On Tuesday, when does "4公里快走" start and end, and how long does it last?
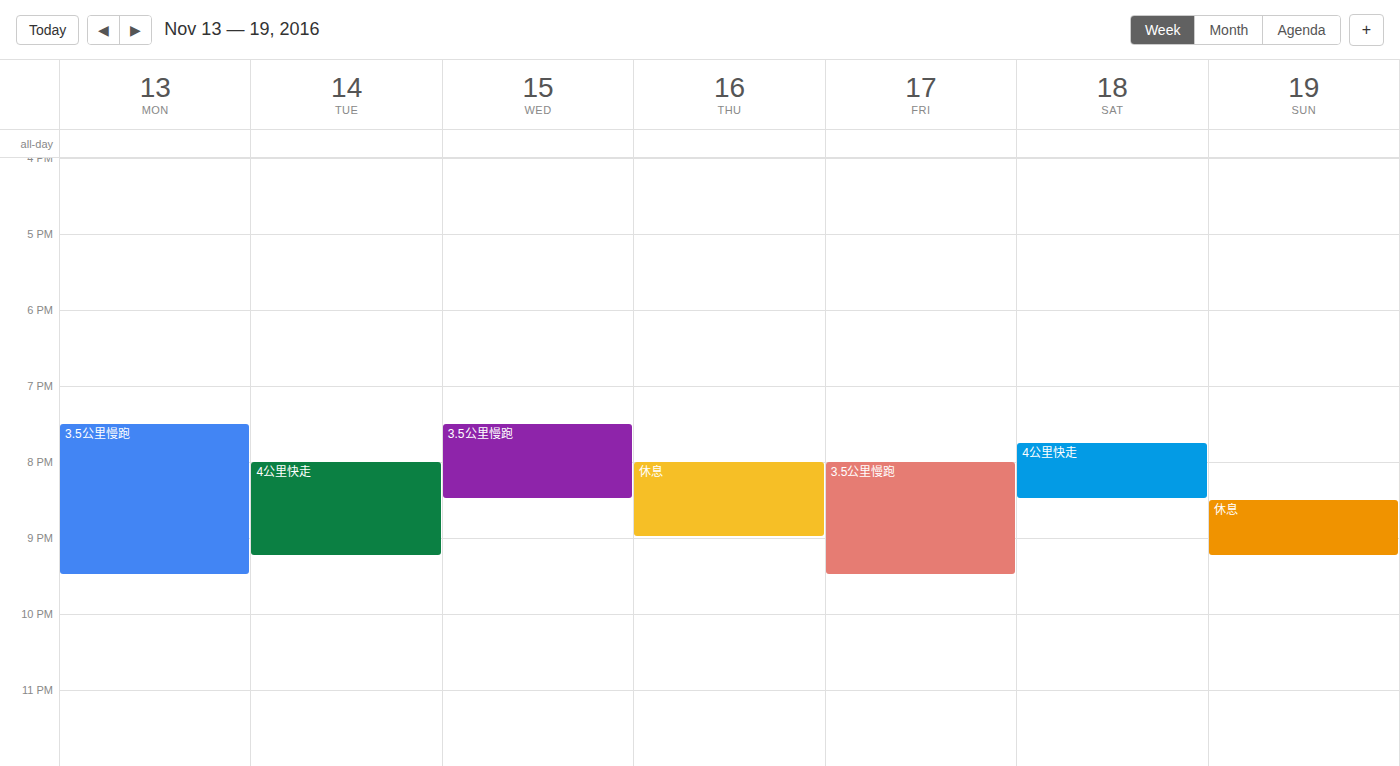
8:00 PM to 9:15 PM, 1 hour 15 minutes